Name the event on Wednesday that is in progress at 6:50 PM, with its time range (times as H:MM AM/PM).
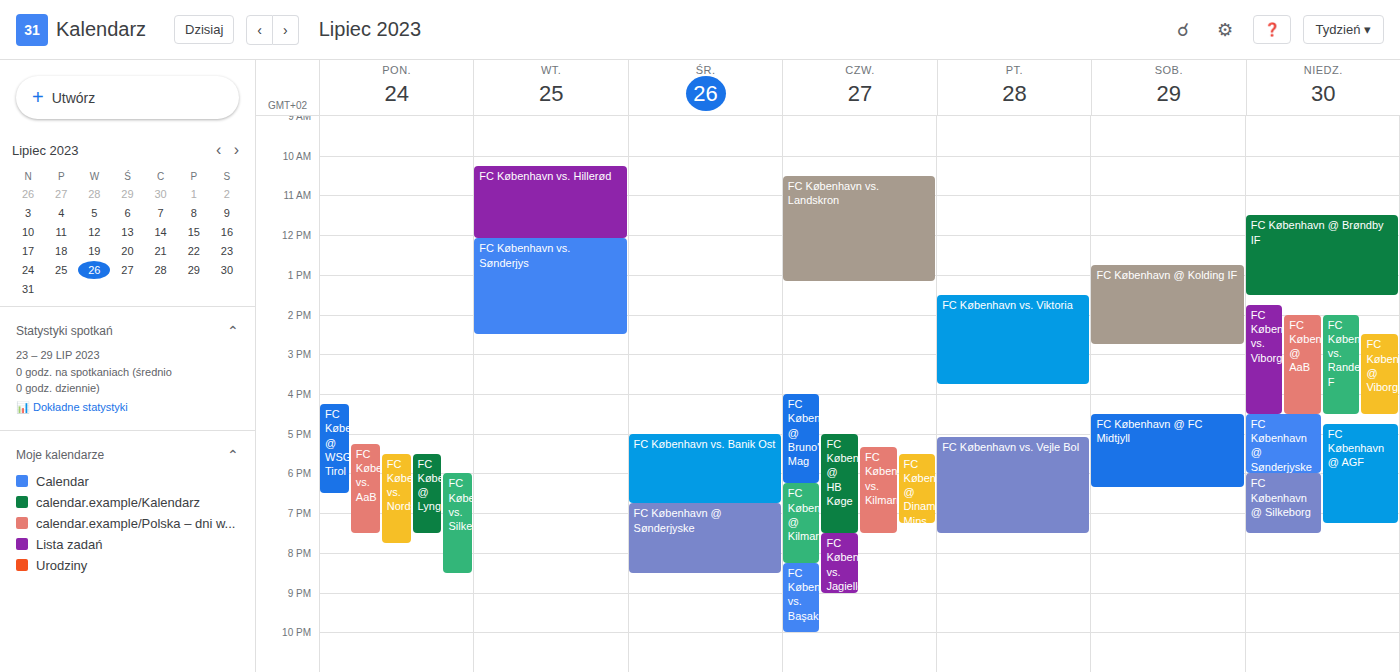
"FC København @ Sønderjyske", 6:45 PM to 8:30 PM